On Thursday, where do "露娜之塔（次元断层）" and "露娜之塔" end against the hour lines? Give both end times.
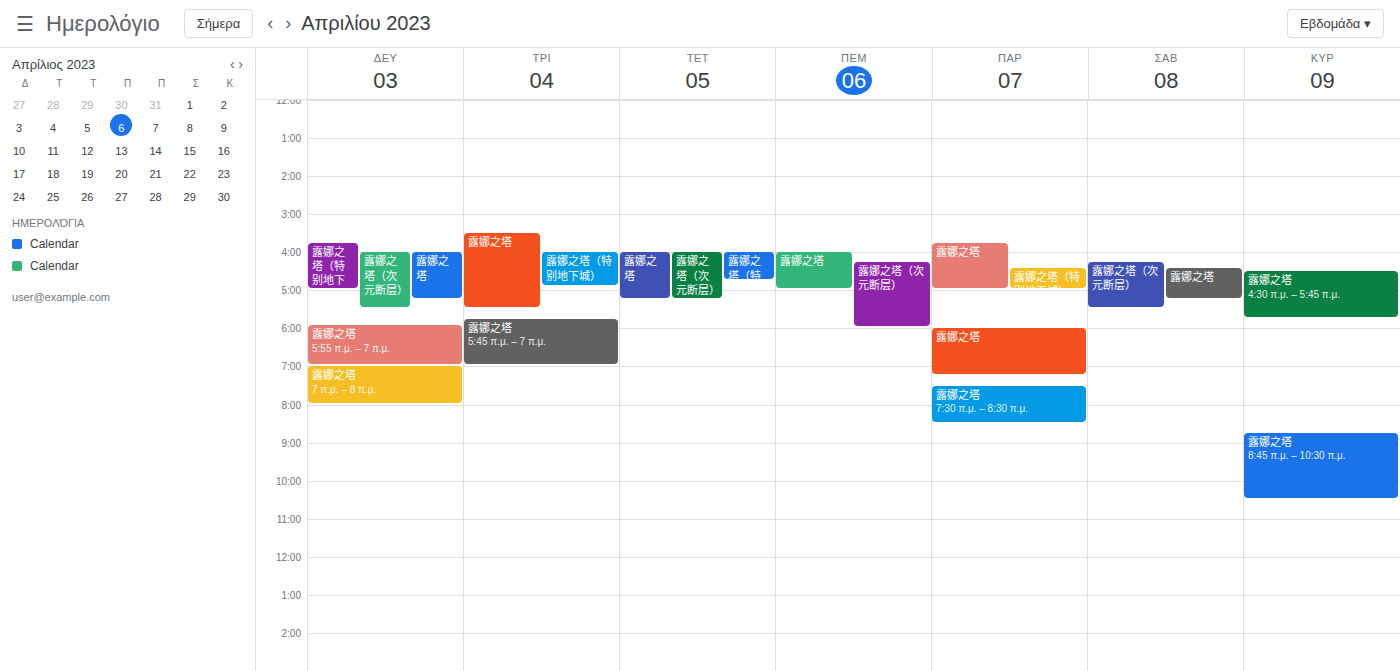
"露娜之塔（次元断层）": 6:00 AM, exactly on the 6 AM line. "露娜之塔": 5:00 AM, exactly on the 5 AM line.